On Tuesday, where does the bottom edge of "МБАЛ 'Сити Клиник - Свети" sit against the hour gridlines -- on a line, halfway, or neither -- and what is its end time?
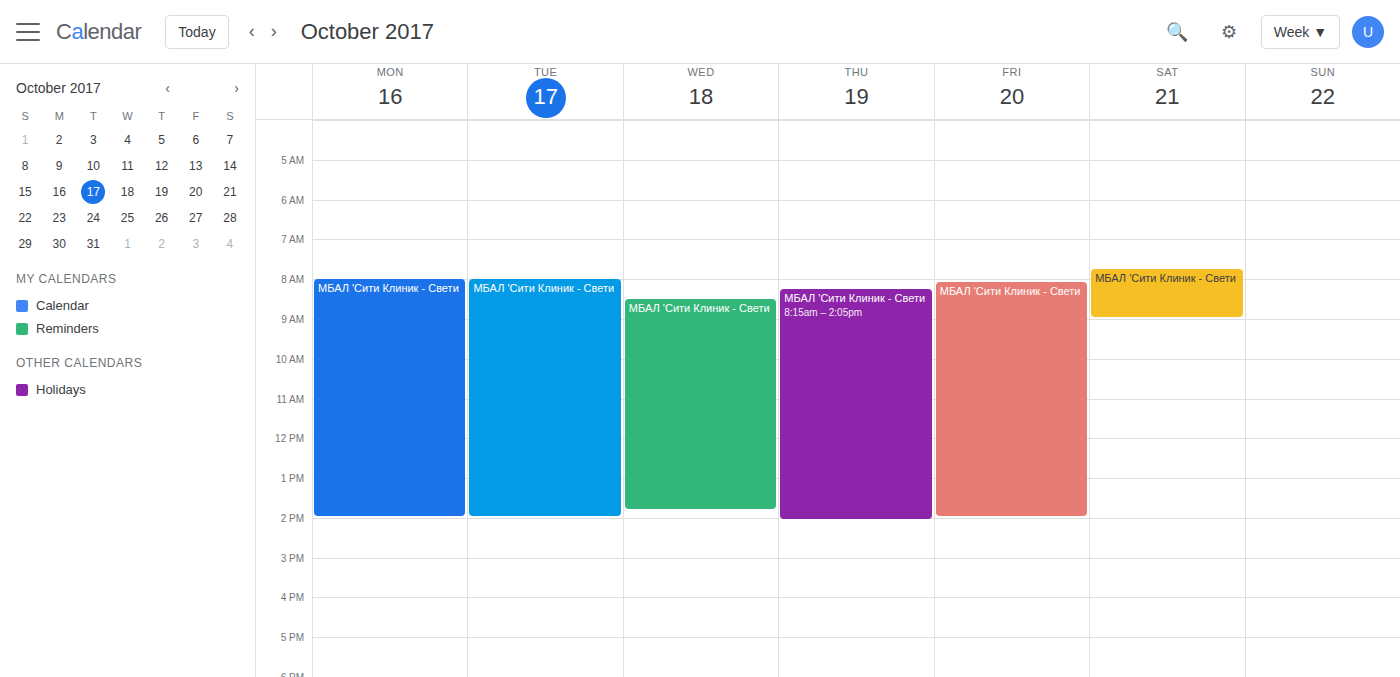
2:00 PM -- exactly on the 2 PM line.